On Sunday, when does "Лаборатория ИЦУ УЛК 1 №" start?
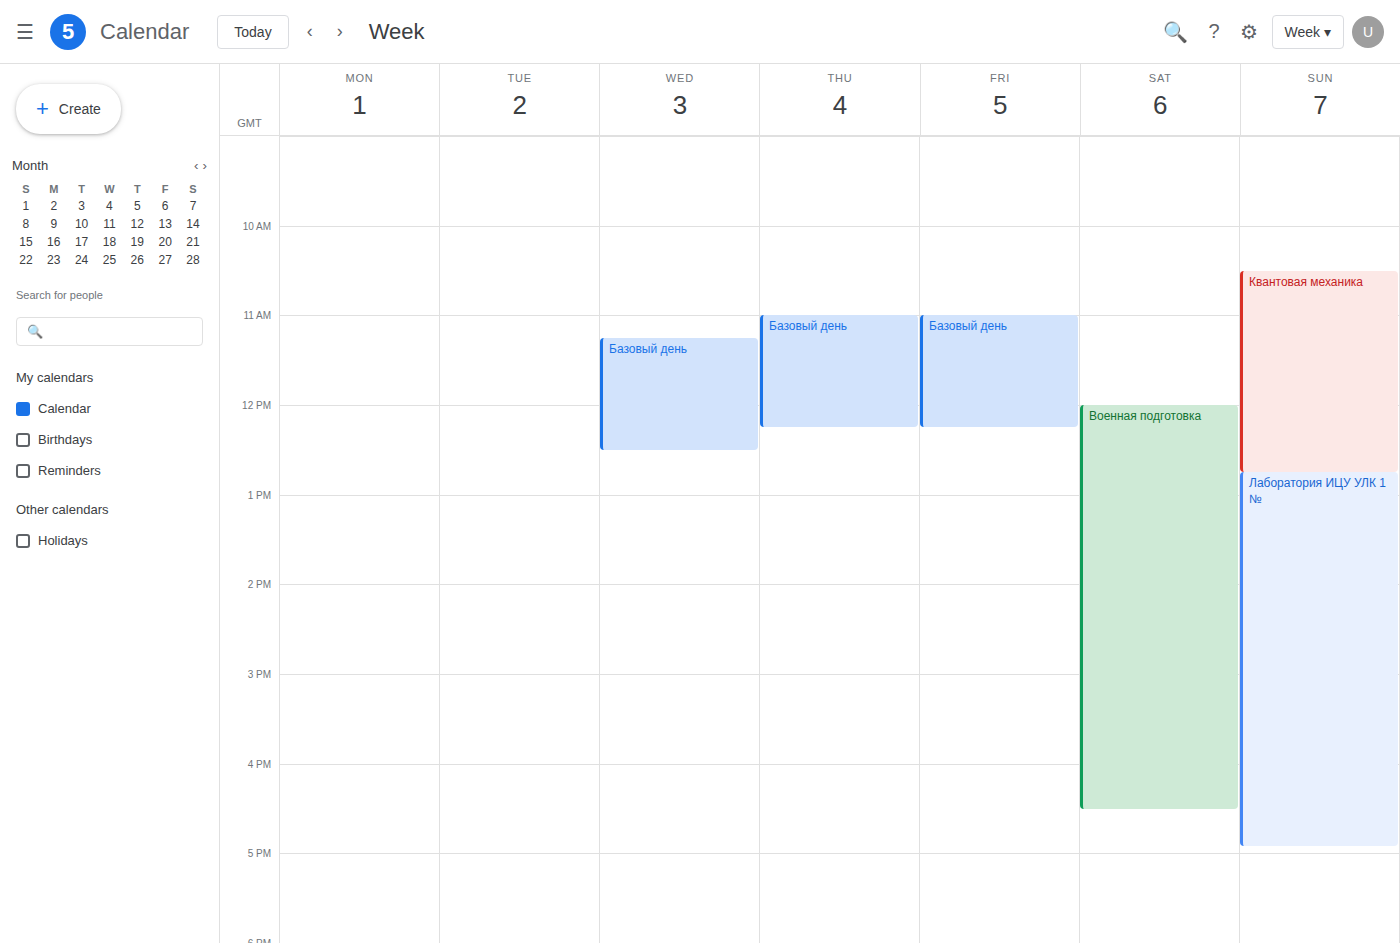
12:45 PM